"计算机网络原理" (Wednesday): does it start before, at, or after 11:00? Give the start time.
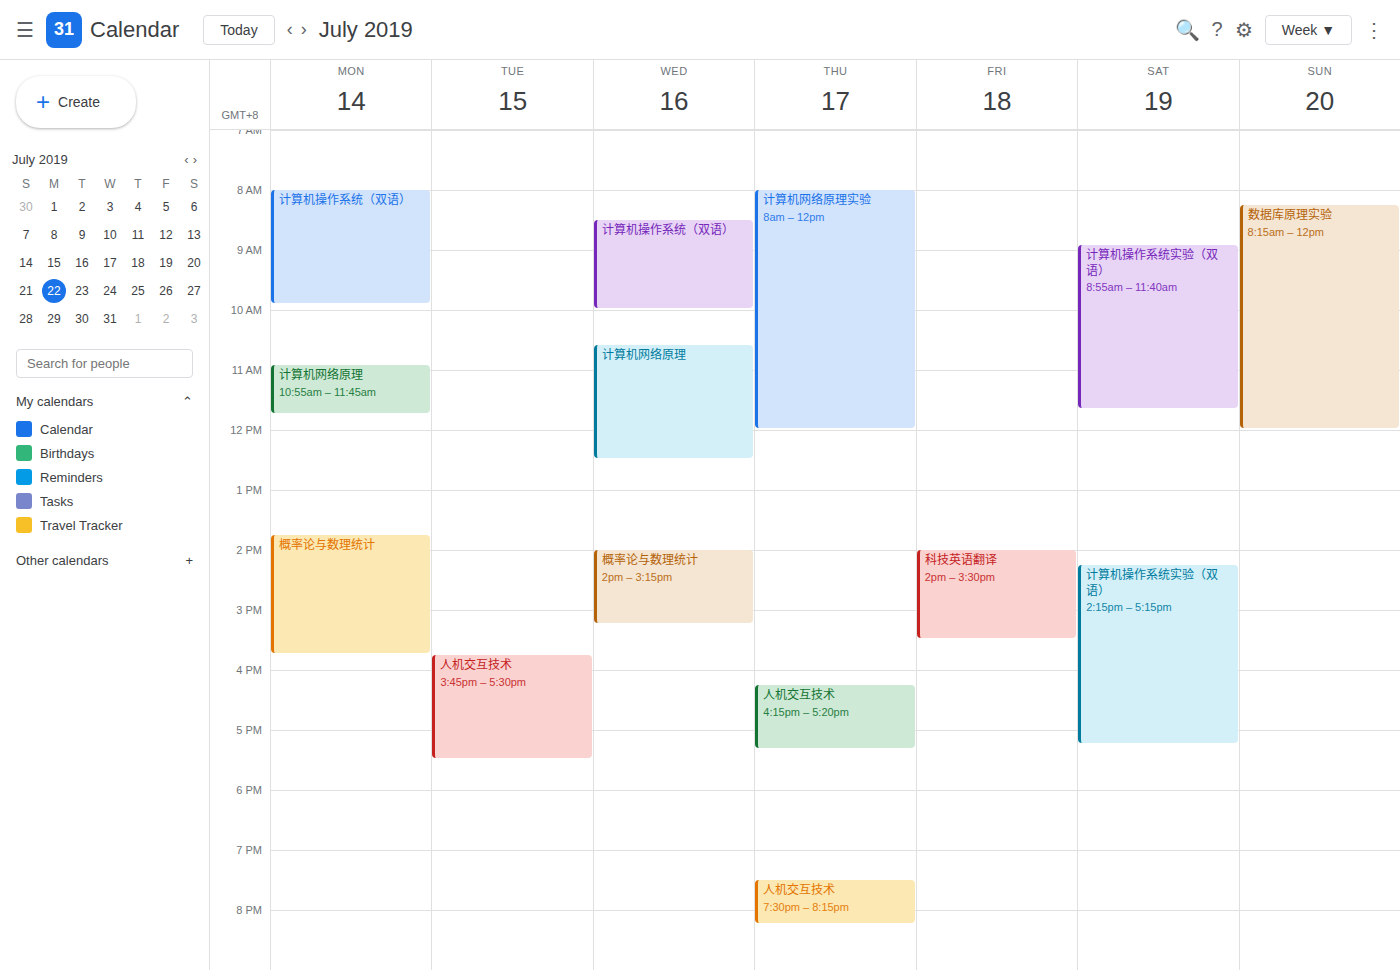
10:35 -- before 11:00, 25 minutes above the 11:00 line.